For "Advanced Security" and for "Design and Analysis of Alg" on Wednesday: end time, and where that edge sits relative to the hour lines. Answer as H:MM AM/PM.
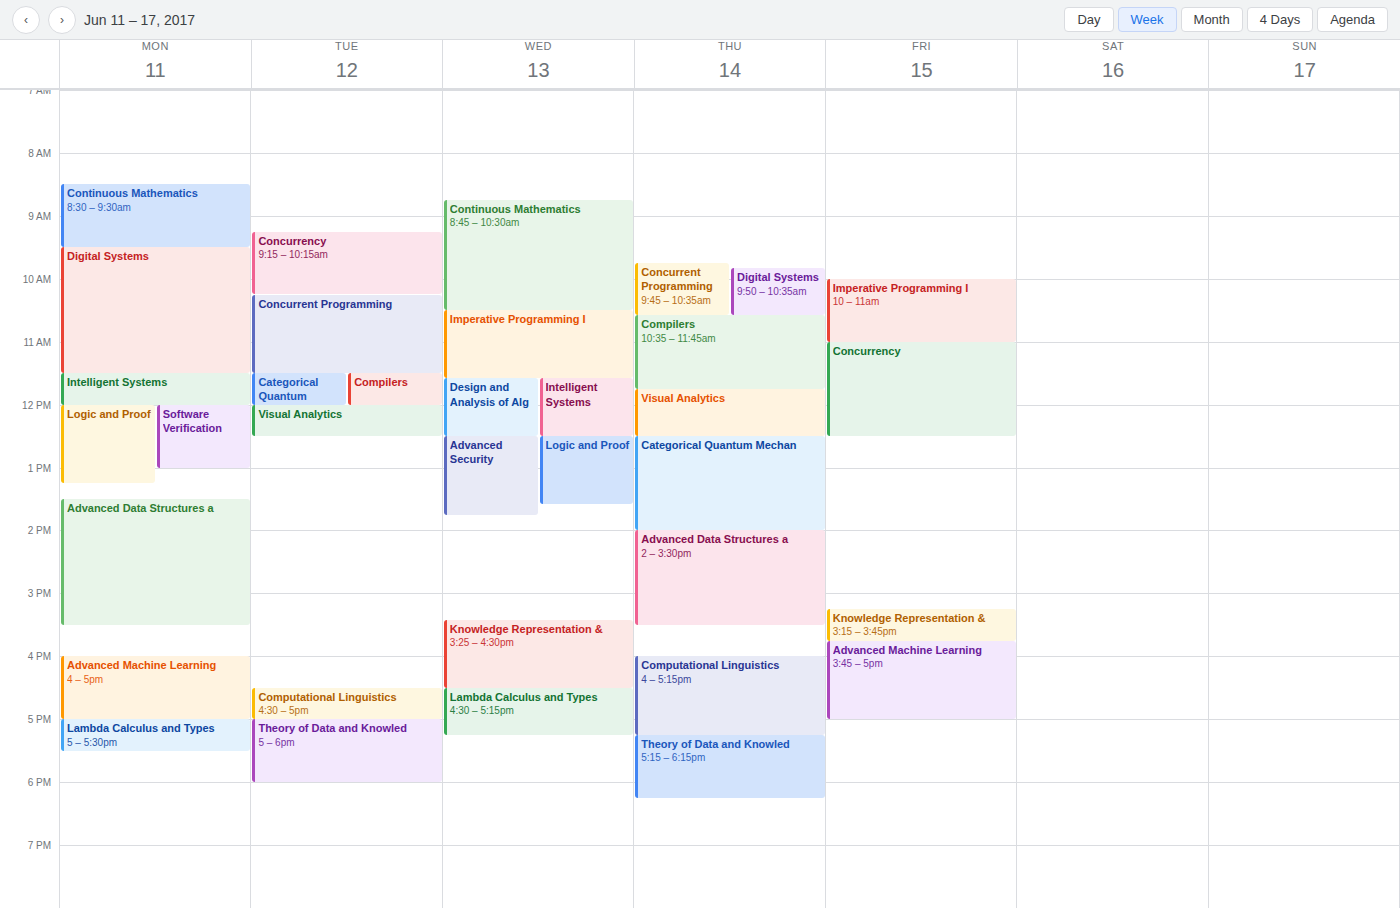
"Advanced Security": 1:45 PM, neither: three quarters of the way from the 1 PM line to the 2 PM line. "Design and Analysis of Alg": 12:30 PM, halfway between the 12 PM and 1 PM lines.